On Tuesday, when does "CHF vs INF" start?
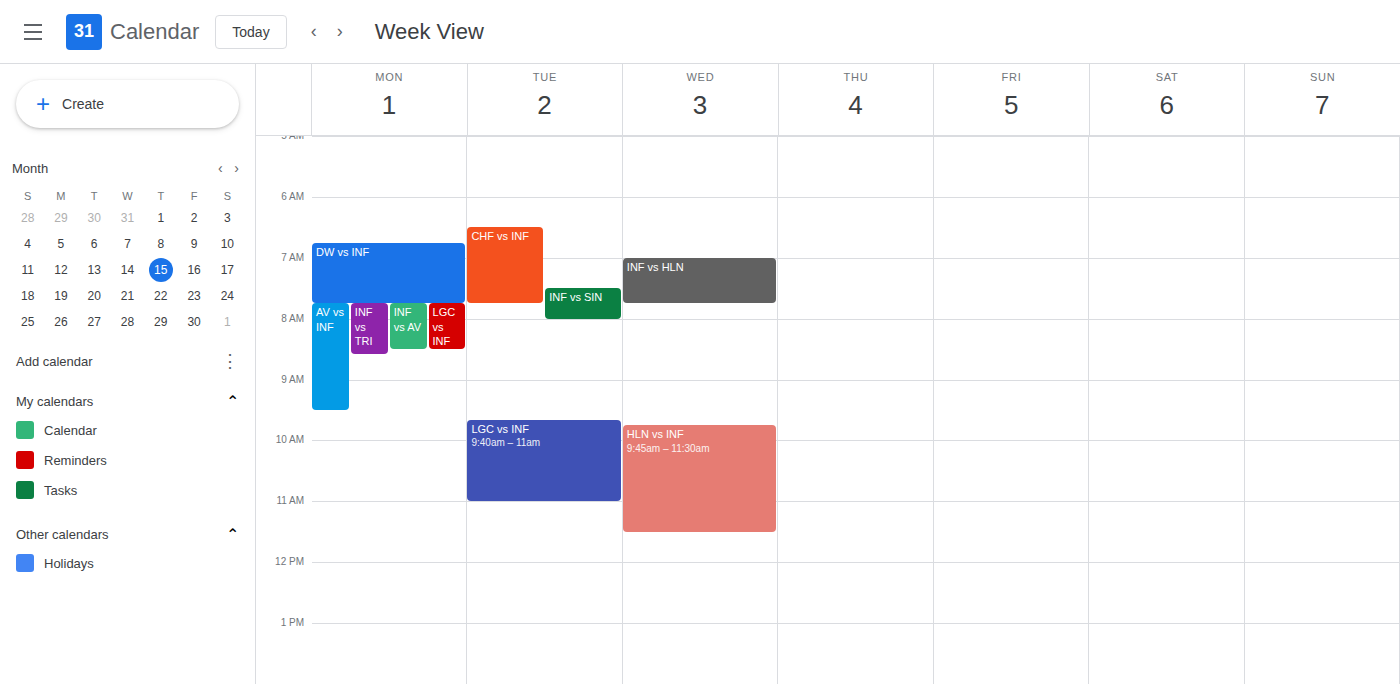
6:30 AM